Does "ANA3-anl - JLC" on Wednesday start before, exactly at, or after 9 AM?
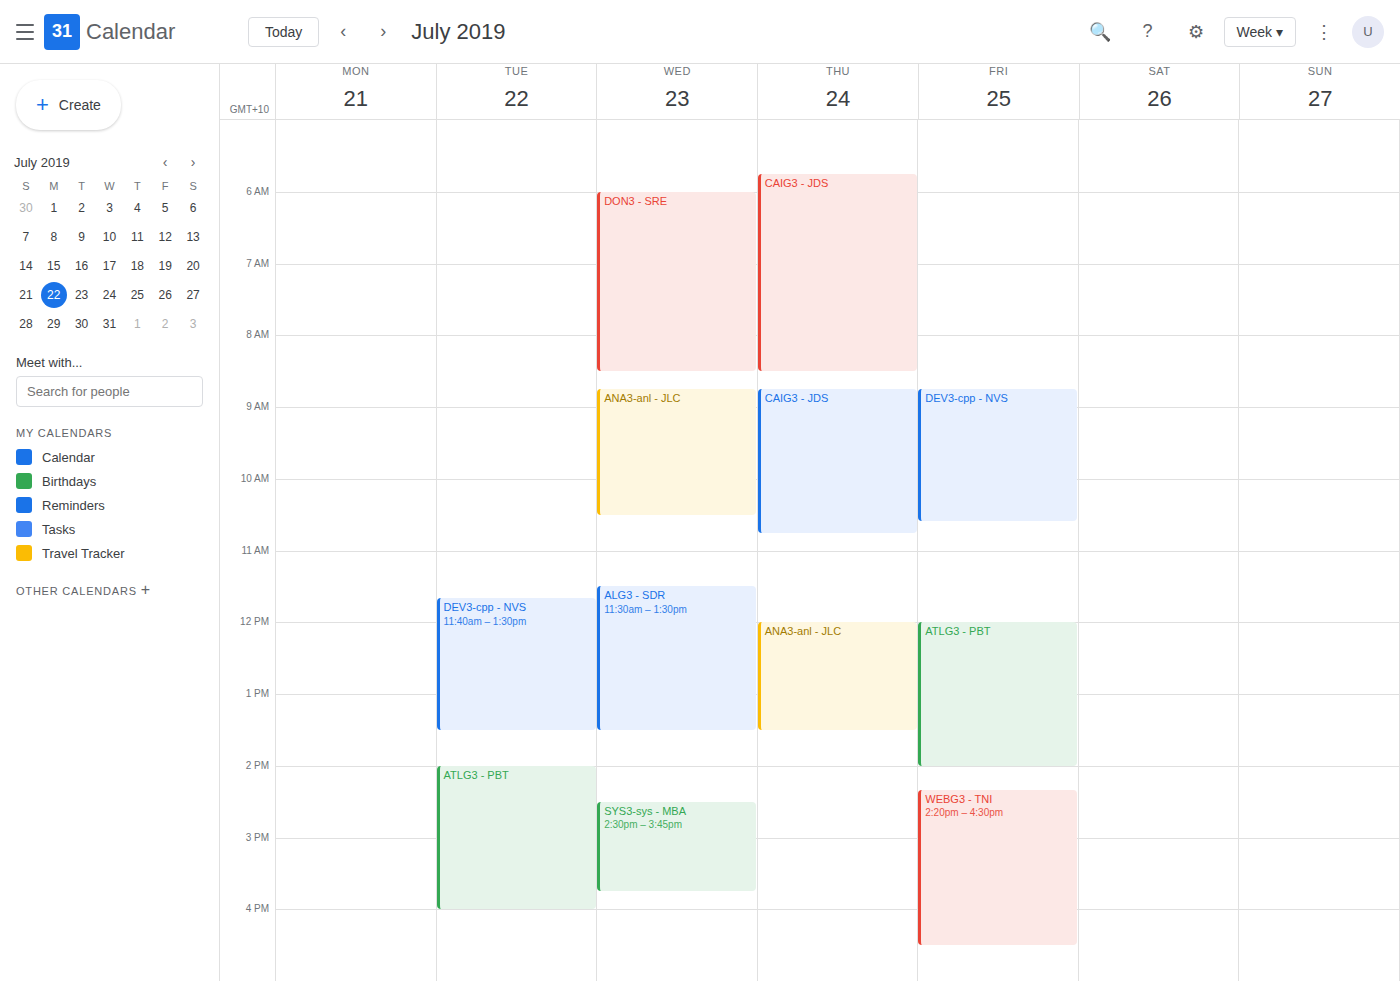
8:45 AM -- before 9 AM, 15 minutes above the 9 AM line.